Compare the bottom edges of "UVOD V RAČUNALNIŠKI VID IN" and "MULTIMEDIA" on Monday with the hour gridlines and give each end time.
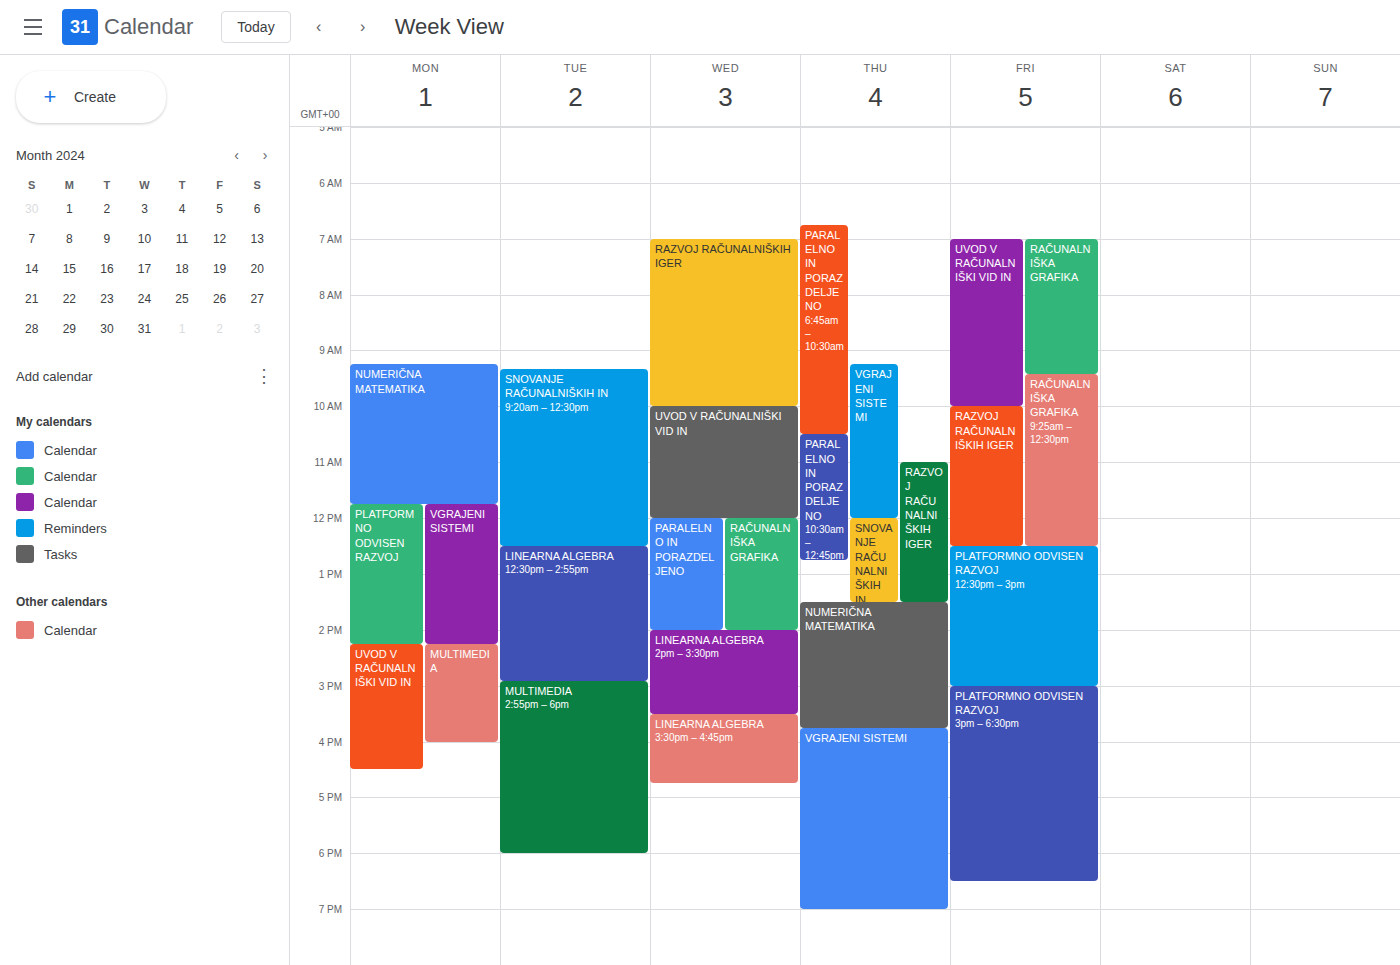
"UVOD V RAČUNALNIŠKI VID IN": 4:30 PM, halfway between the 4 PM and 5 PM lines. "MULTIMEDIA": 4:00 PM, exactly on the 4 PM line.